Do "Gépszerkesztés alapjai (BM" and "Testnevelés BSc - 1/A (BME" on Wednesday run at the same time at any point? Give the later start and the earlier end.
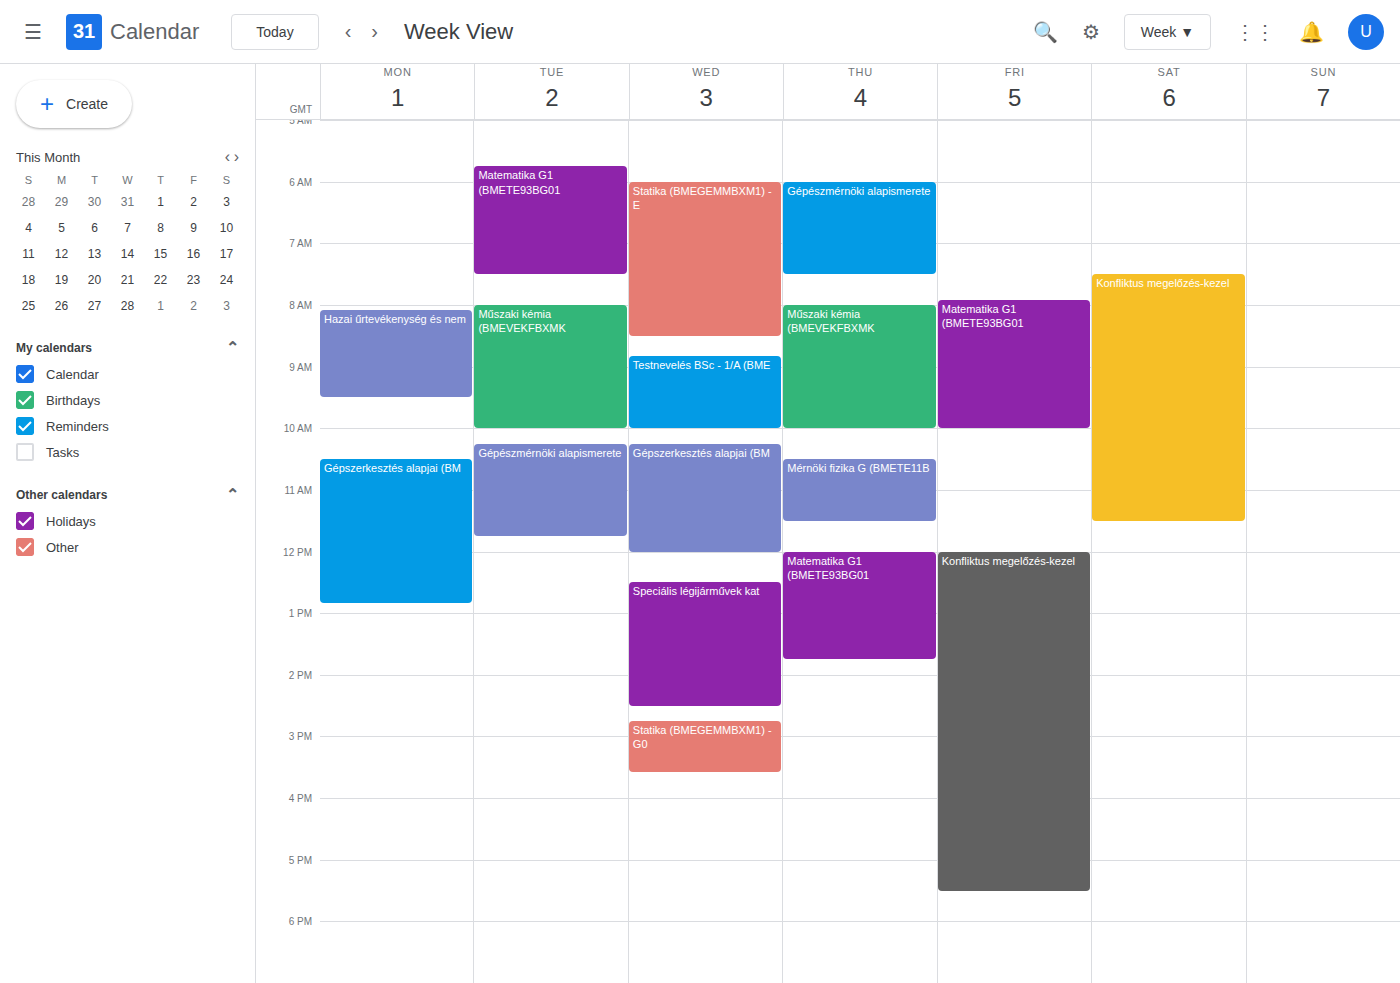
"Testnevelés BSc - 1/A (BME" ends at 10:00 AM and "Gépszerkesztés alapjai (BM" starts at 10:15 AM -- no overlap.